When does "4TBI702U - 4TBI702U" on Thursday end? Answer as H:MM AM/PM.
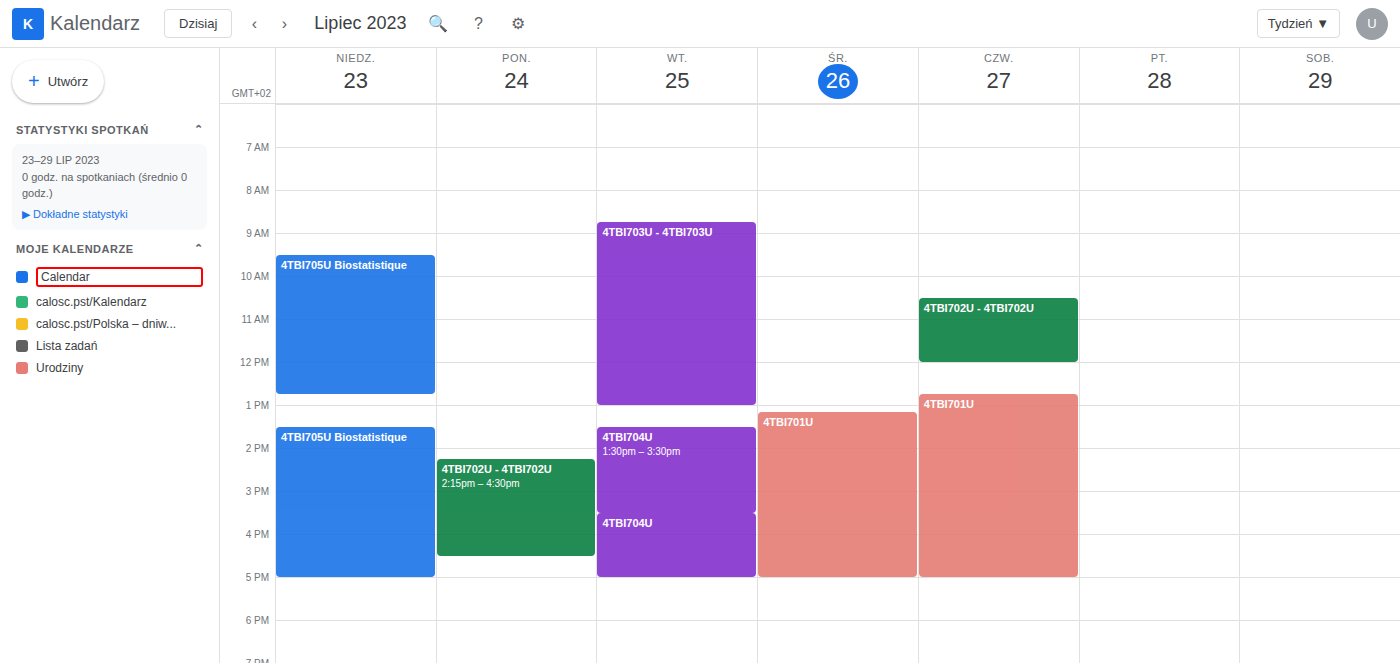
12:00 PM